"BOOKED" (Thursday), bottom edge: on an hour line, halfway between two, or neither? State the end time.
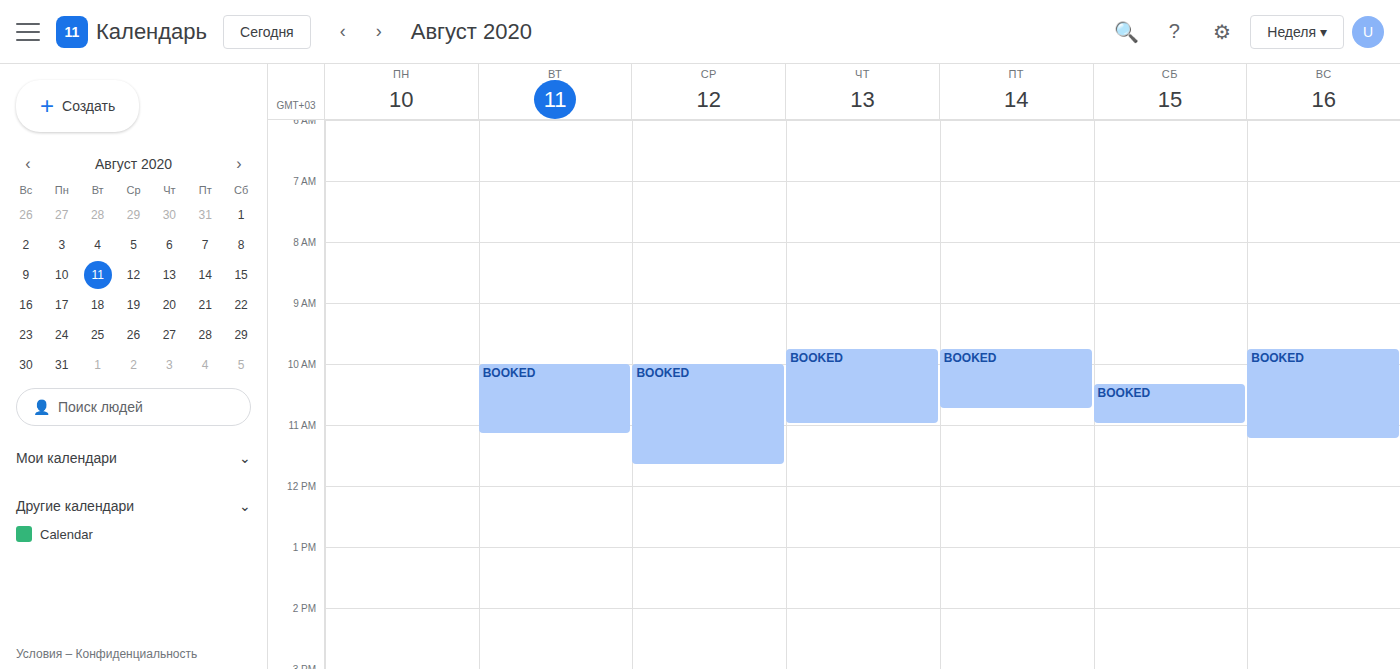
11:00 AM -- exactly on the 11 AM line.